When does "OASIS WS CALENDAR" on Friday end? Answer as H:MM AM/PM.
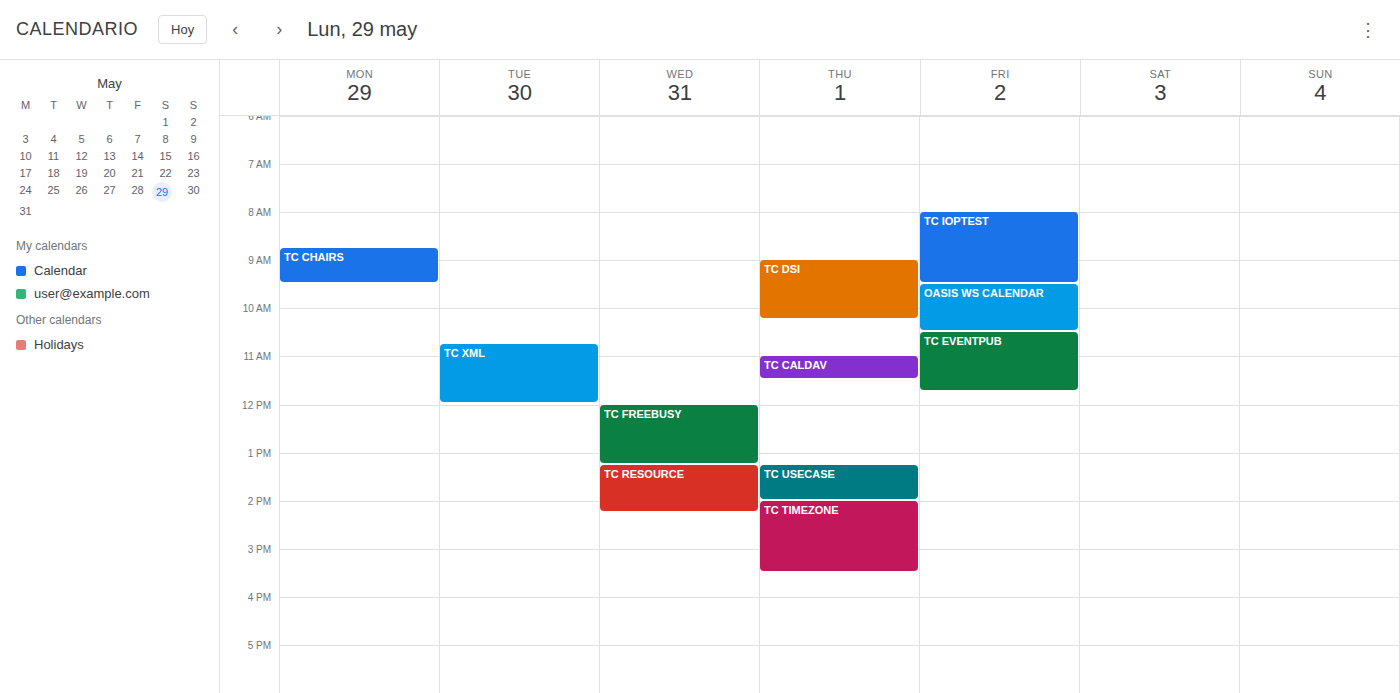
10:30 AM